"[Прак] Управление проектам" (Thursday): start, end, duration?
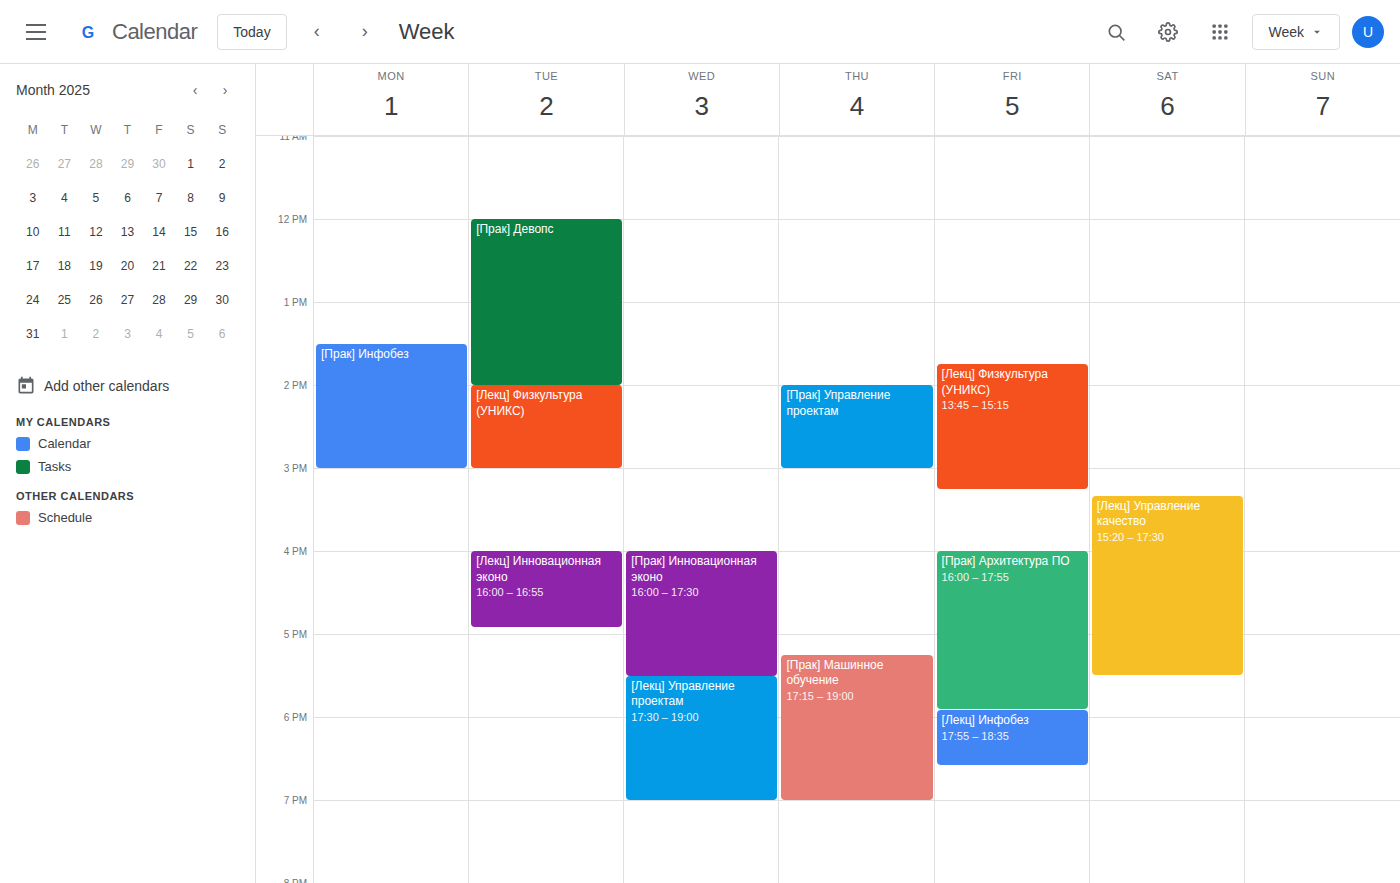
14:00 to 15:00, 1 hour